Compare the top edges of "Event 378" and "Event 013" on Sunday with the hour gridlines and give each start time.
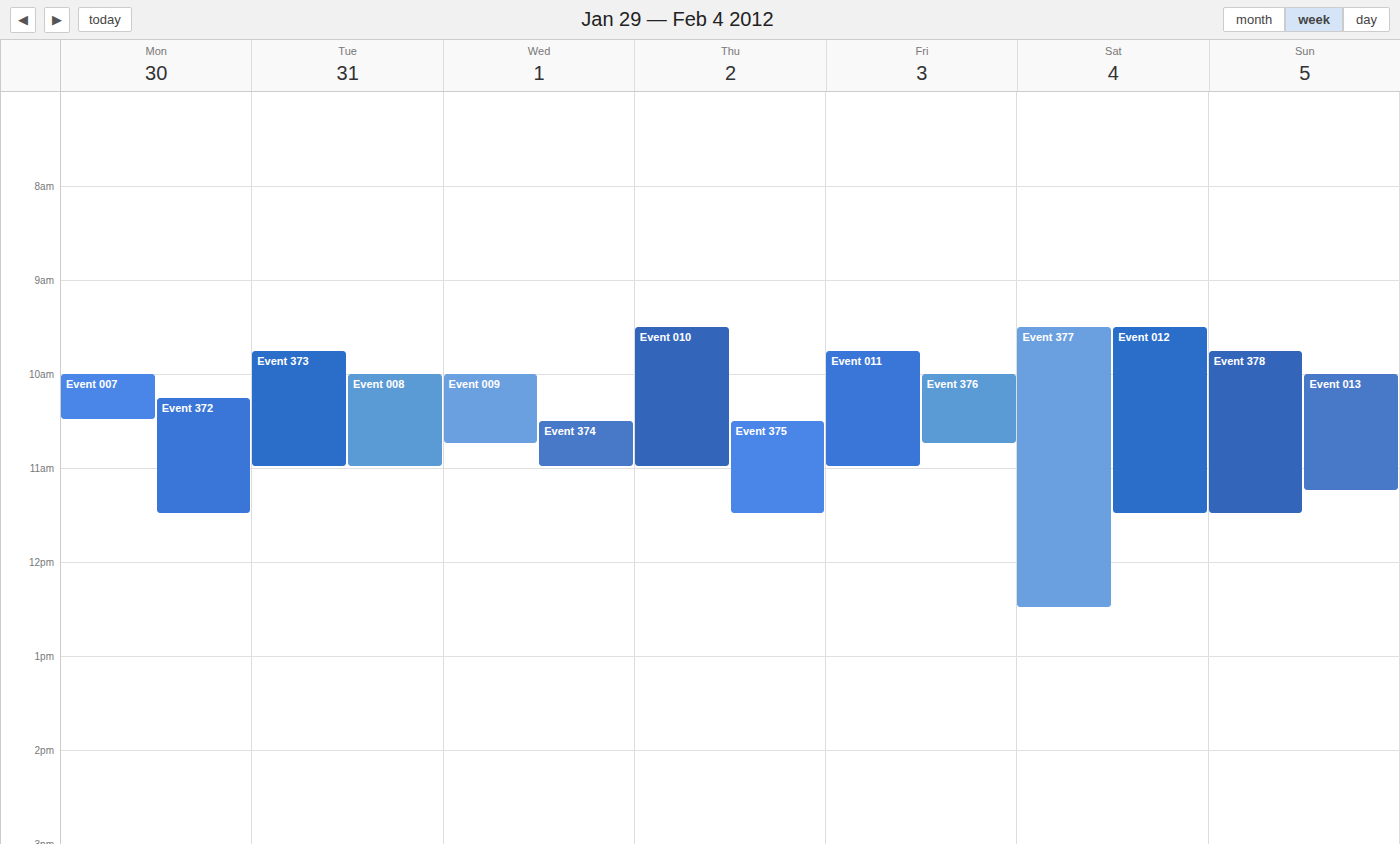
"Event 378": 9:45 AM, neither: three quarters of the way from the 9 AM line to the 10 AM line. "Event 013": 10:00 AM, exactly on the 10 AM line.